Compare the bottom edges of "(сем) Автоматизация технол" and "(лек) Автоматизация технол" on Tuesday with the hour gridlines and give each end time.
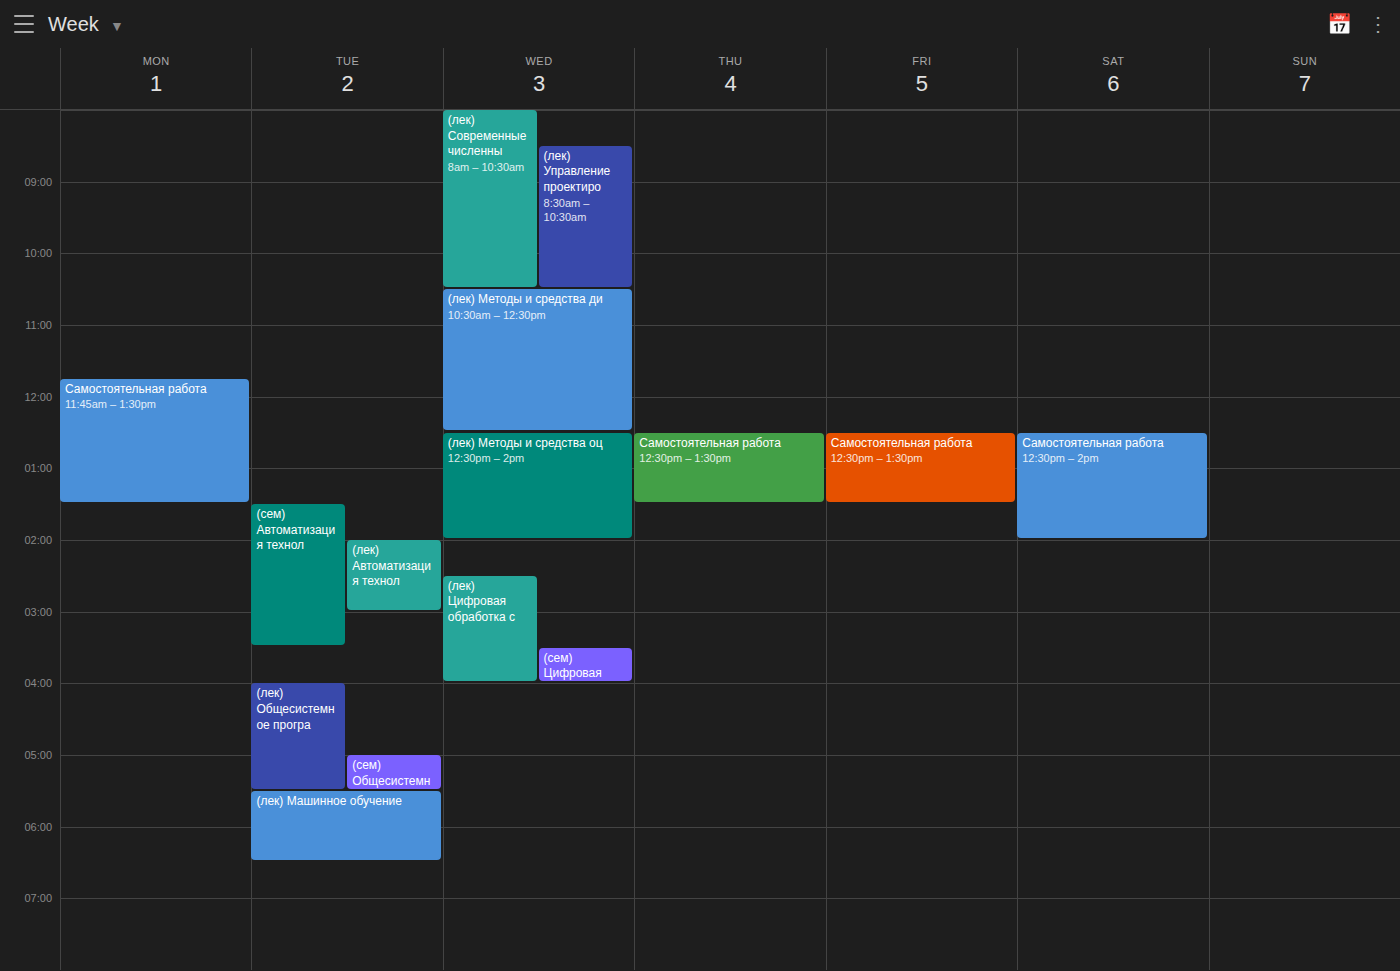
"(сем) Автоматизация технол": 3:30 PM, halfway between the 3 PM and 4 PM lines. "(лек) Автоматизация технол": 3:00 PM, exactly on the 3 PM line.